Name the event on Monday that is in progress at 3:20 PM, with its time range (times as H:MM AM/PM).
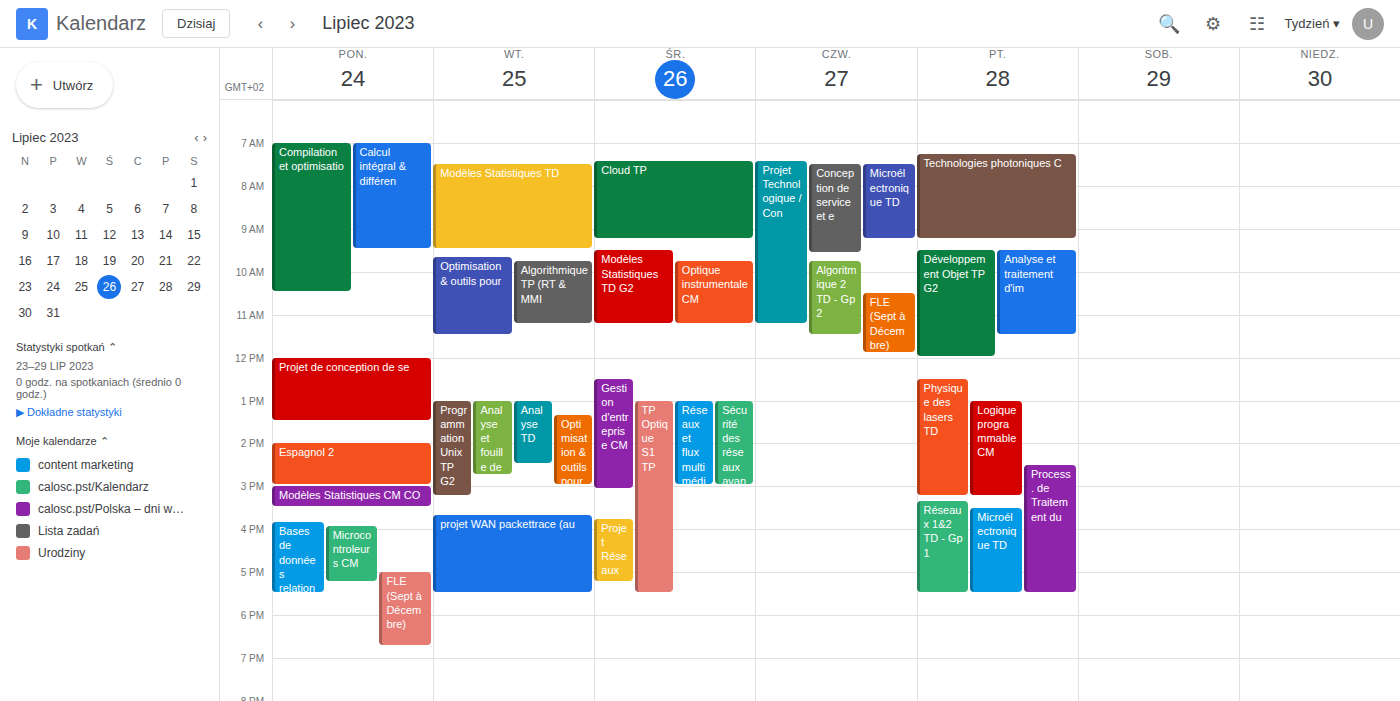
"Modèles Statistiques CM CO", 3:00 PM to 3:30 PM